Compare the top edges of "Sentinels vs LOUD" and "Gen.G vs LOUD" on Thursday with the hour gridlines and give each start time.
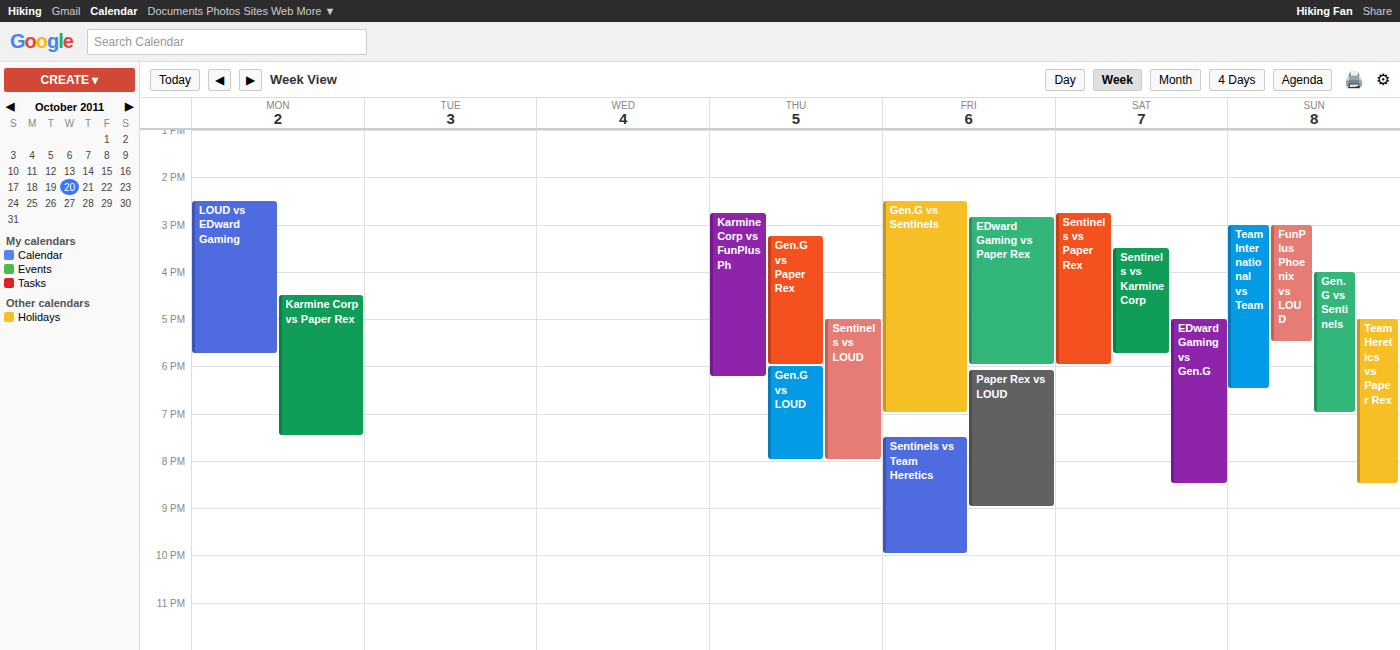
"Sentinels vs LOUD": 5:00 PM, exactly on the 5 PM line. "Gen.G vs LOUD": 6:00 PM, exactly on the 6 PM line.